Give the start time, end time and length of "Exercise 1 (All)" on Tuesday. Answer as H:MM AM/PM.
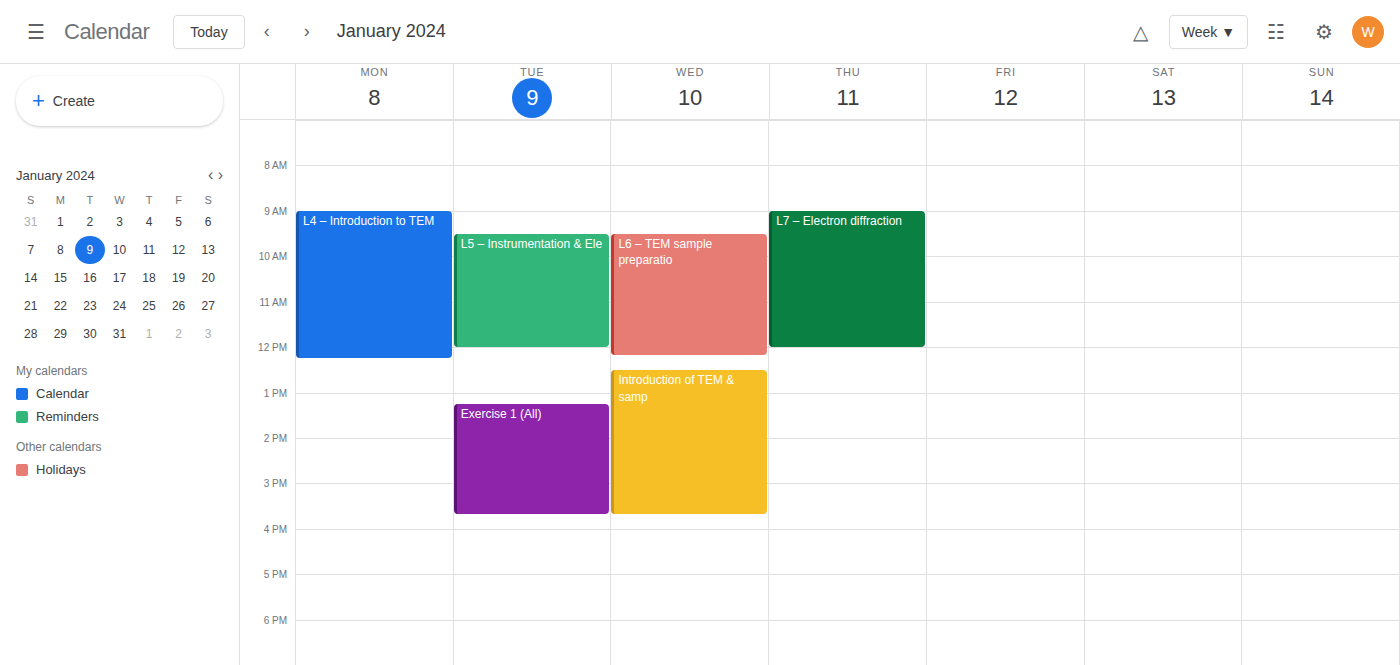
1:15 PM to 3:40 PM, 2 hours 25 minutes